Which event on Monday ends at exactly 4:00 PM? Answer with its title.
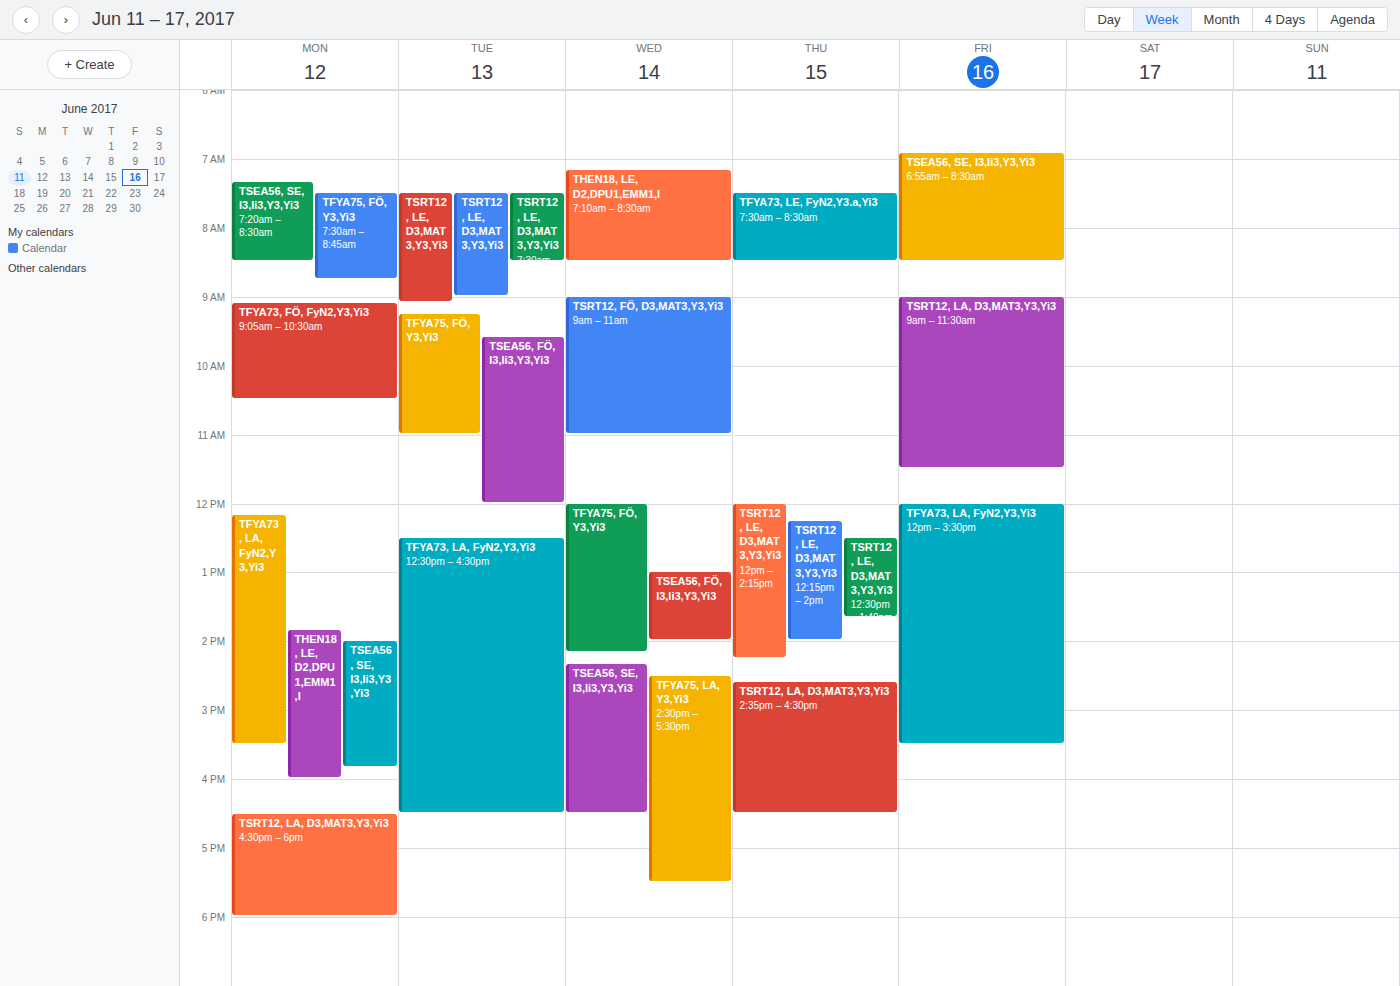
"THEN18, LE, D2,DPU1,EMM1,I"